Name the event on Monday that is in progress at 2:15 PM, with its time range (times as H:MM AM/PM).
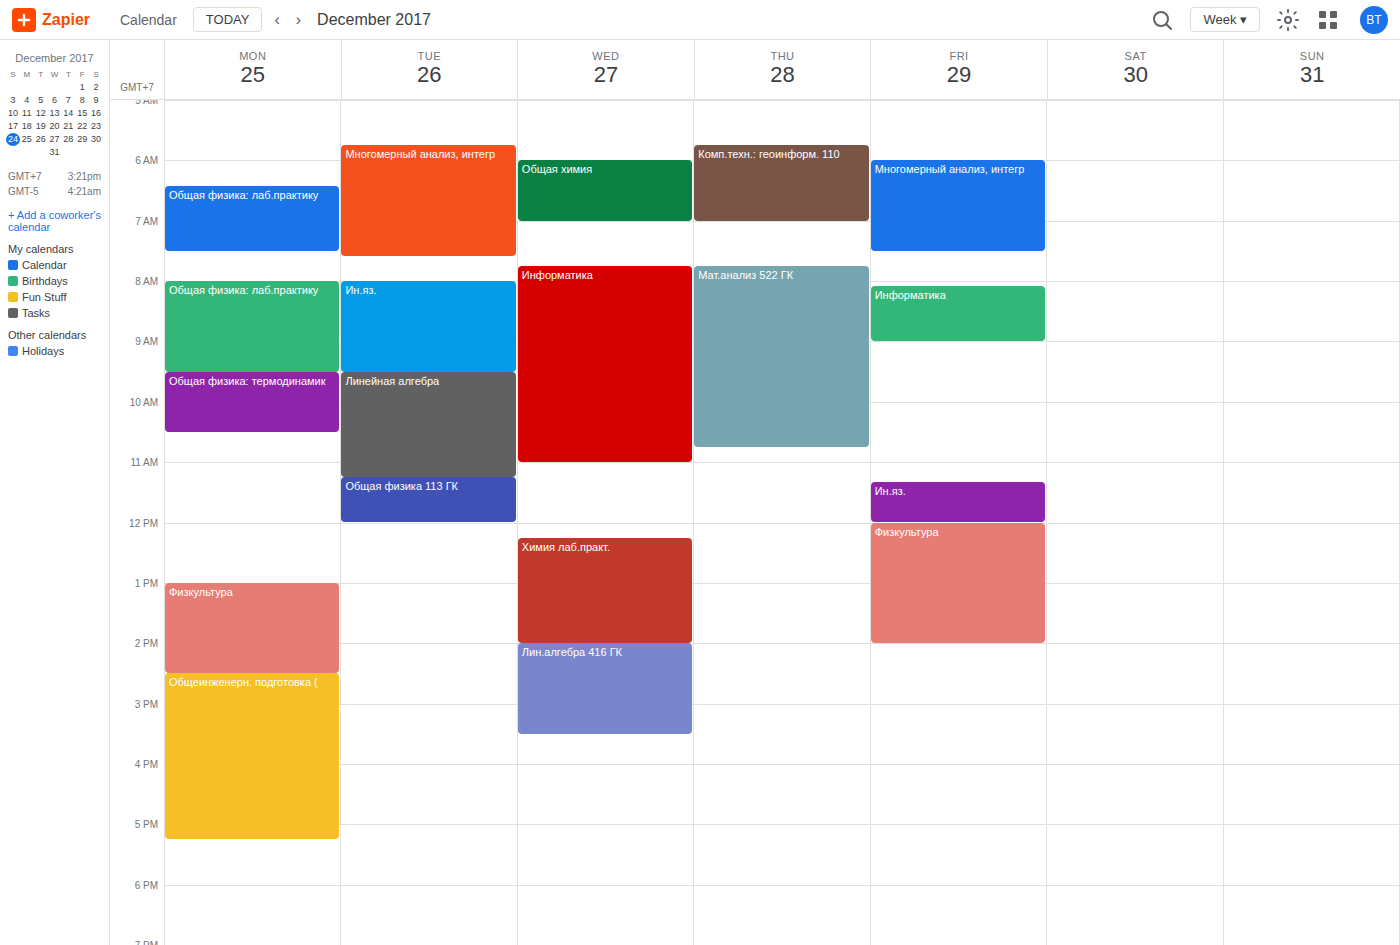
"Физкультура", 1:00 PM to 2:30 PM